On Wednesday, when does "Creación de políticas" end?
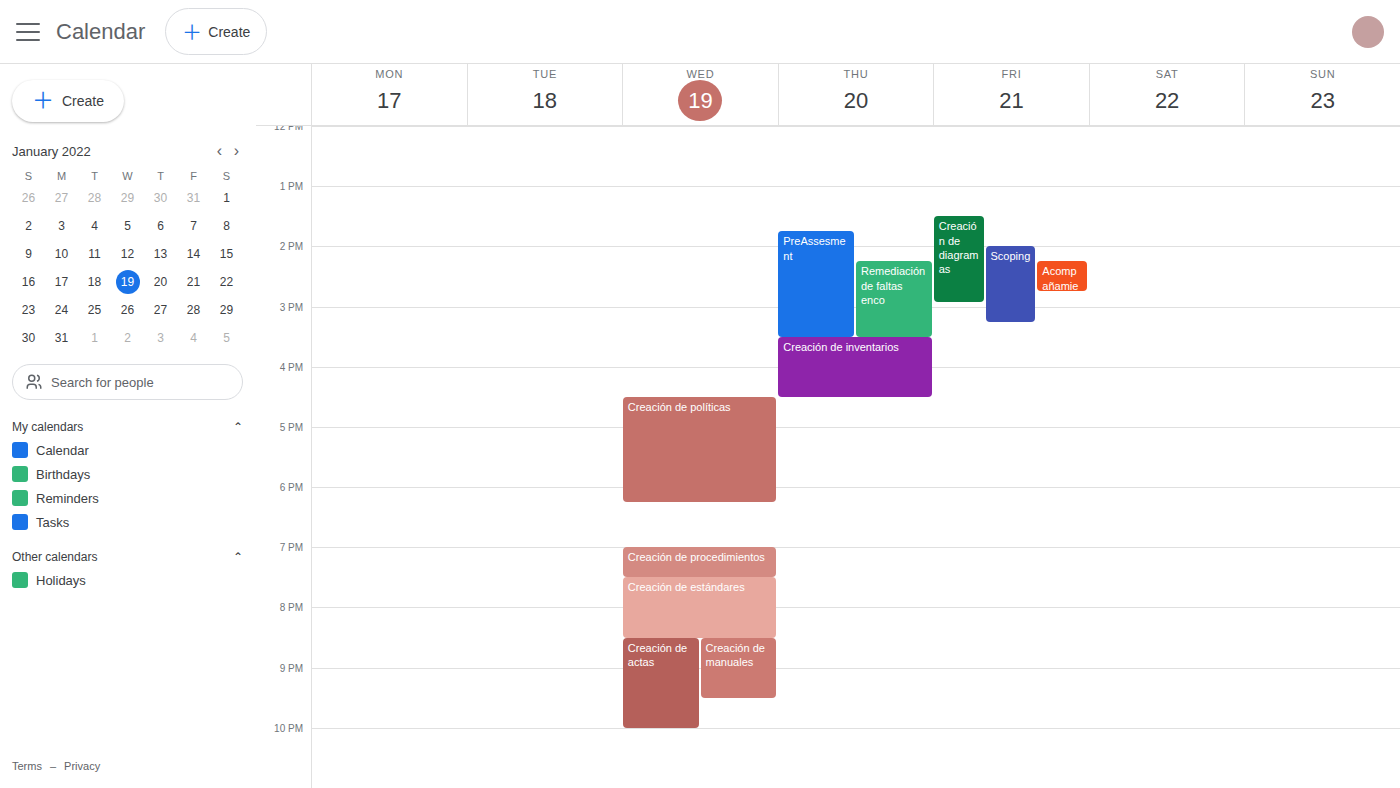
6:15 PM